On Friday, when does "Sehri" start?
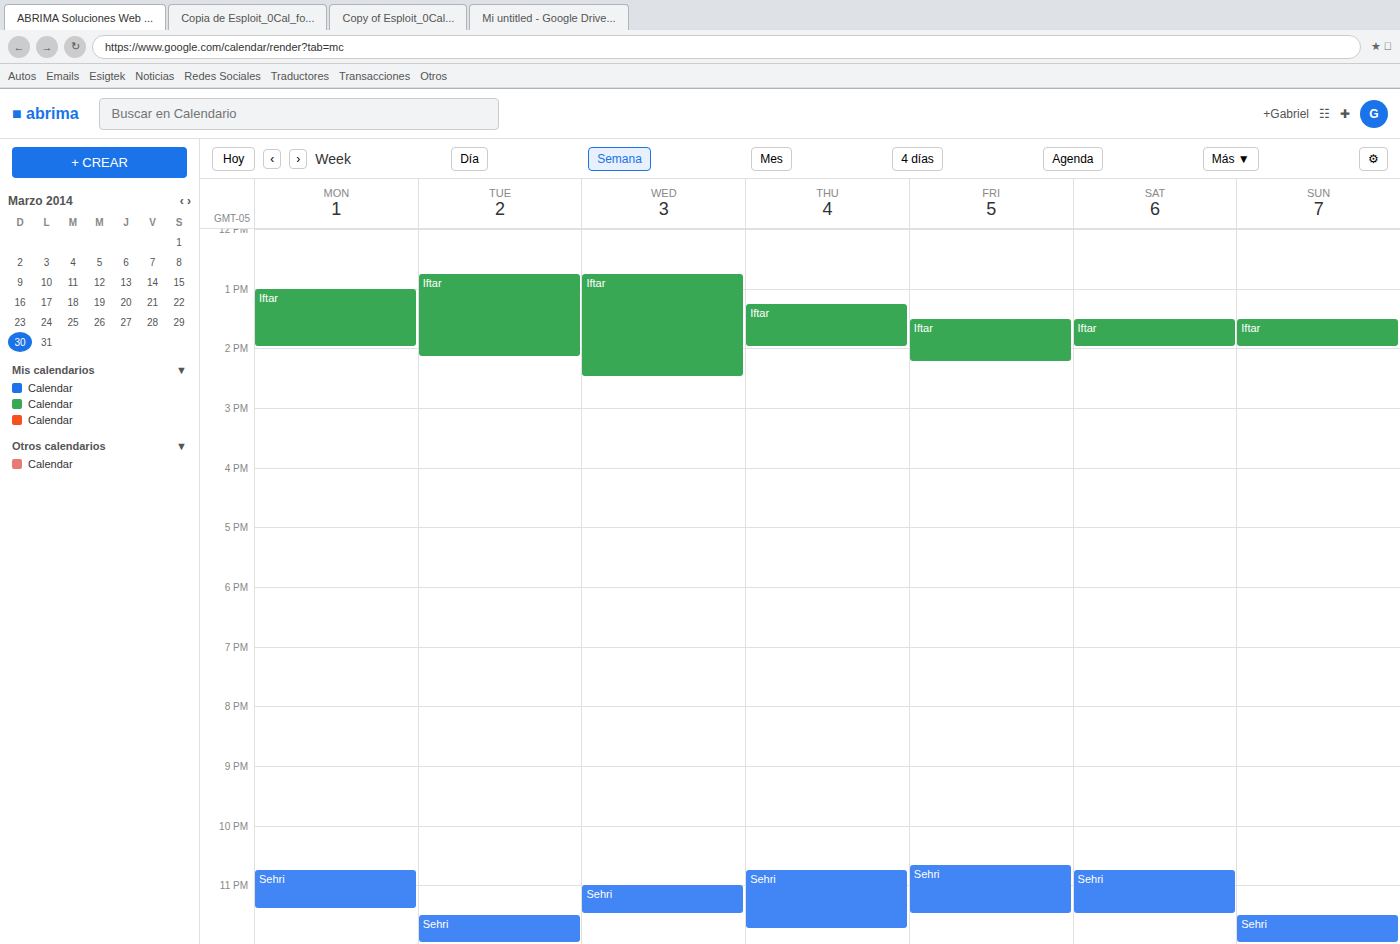
10:40 PM